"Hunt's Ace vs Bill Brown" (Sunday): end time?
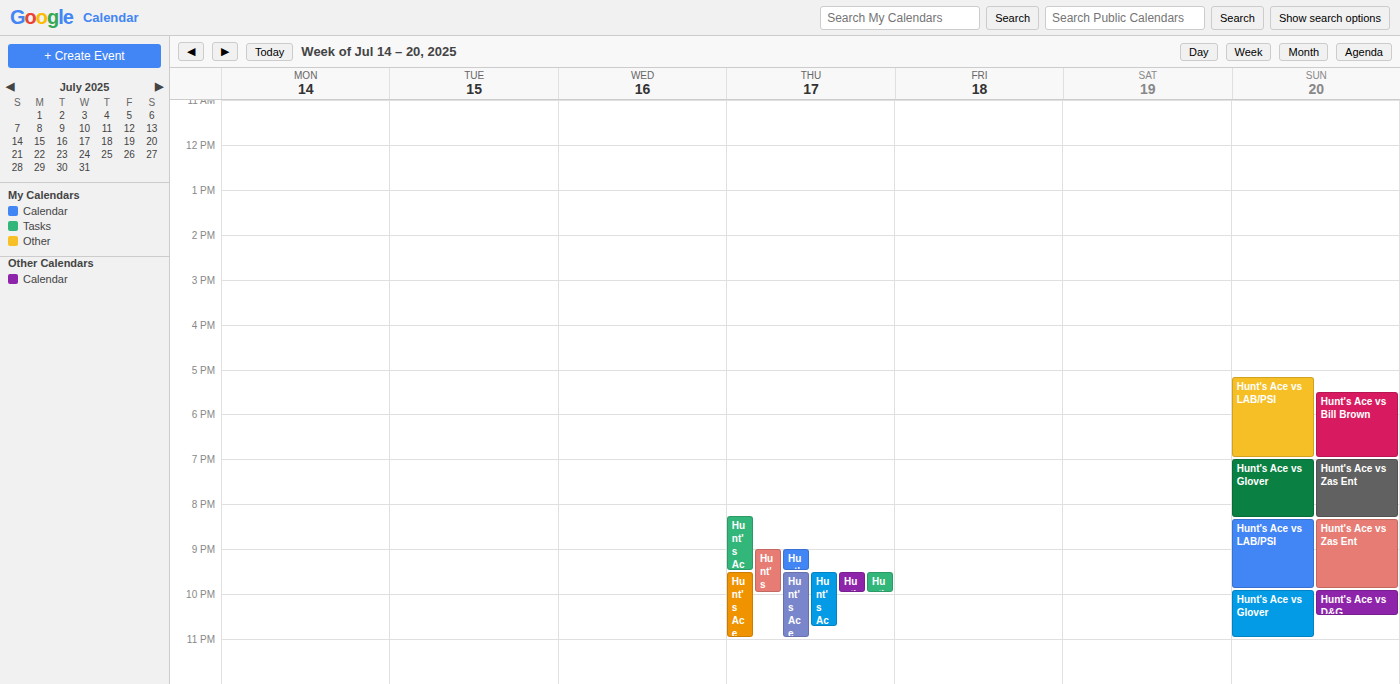
19:00